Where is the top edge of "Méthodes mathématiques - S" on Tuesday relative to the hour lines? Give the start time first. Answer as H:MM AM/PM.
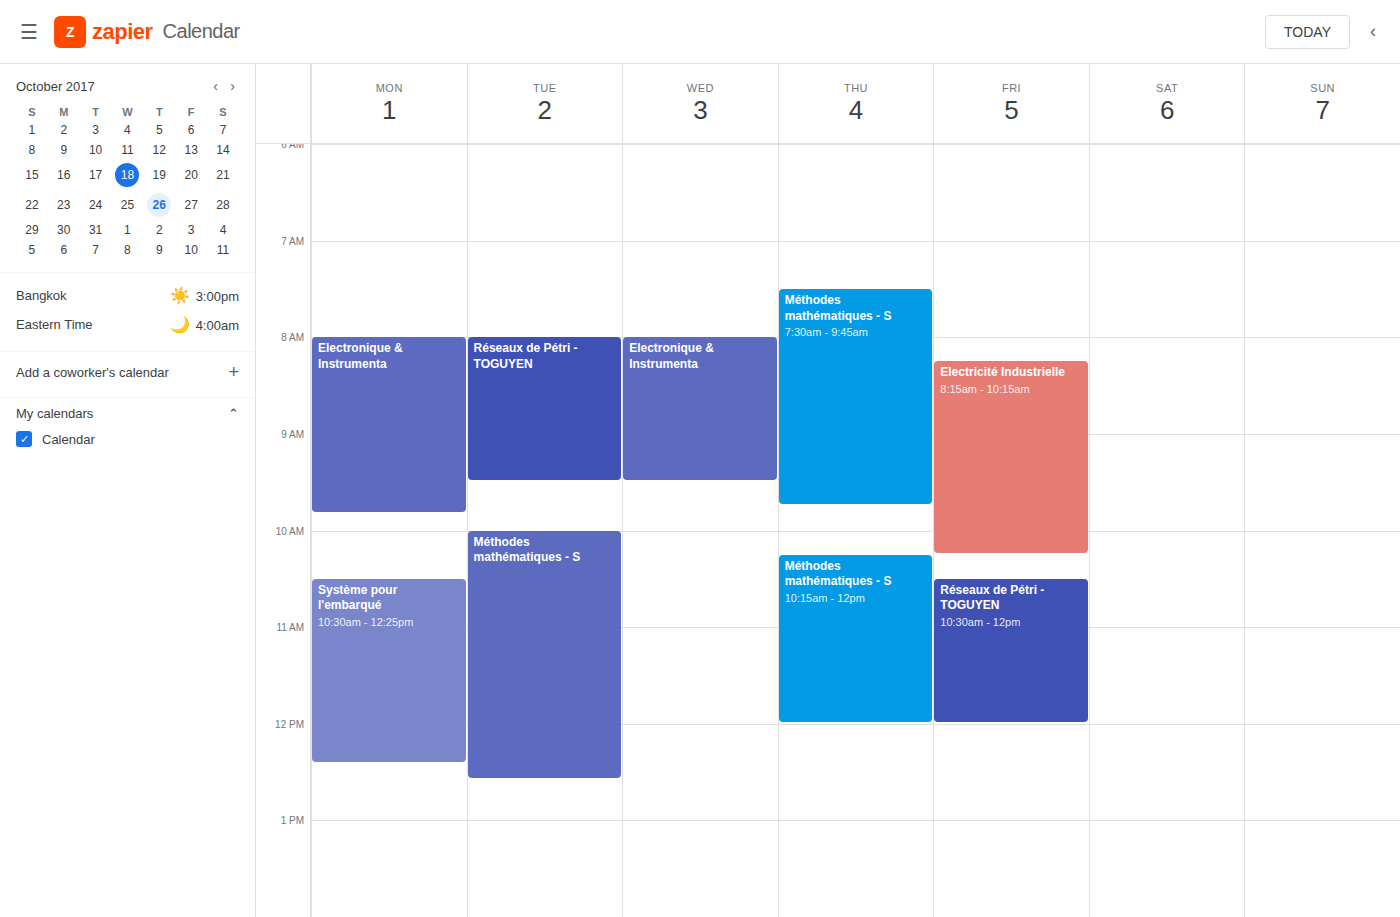
10:00 AM -- exactly on the 10 AM line.